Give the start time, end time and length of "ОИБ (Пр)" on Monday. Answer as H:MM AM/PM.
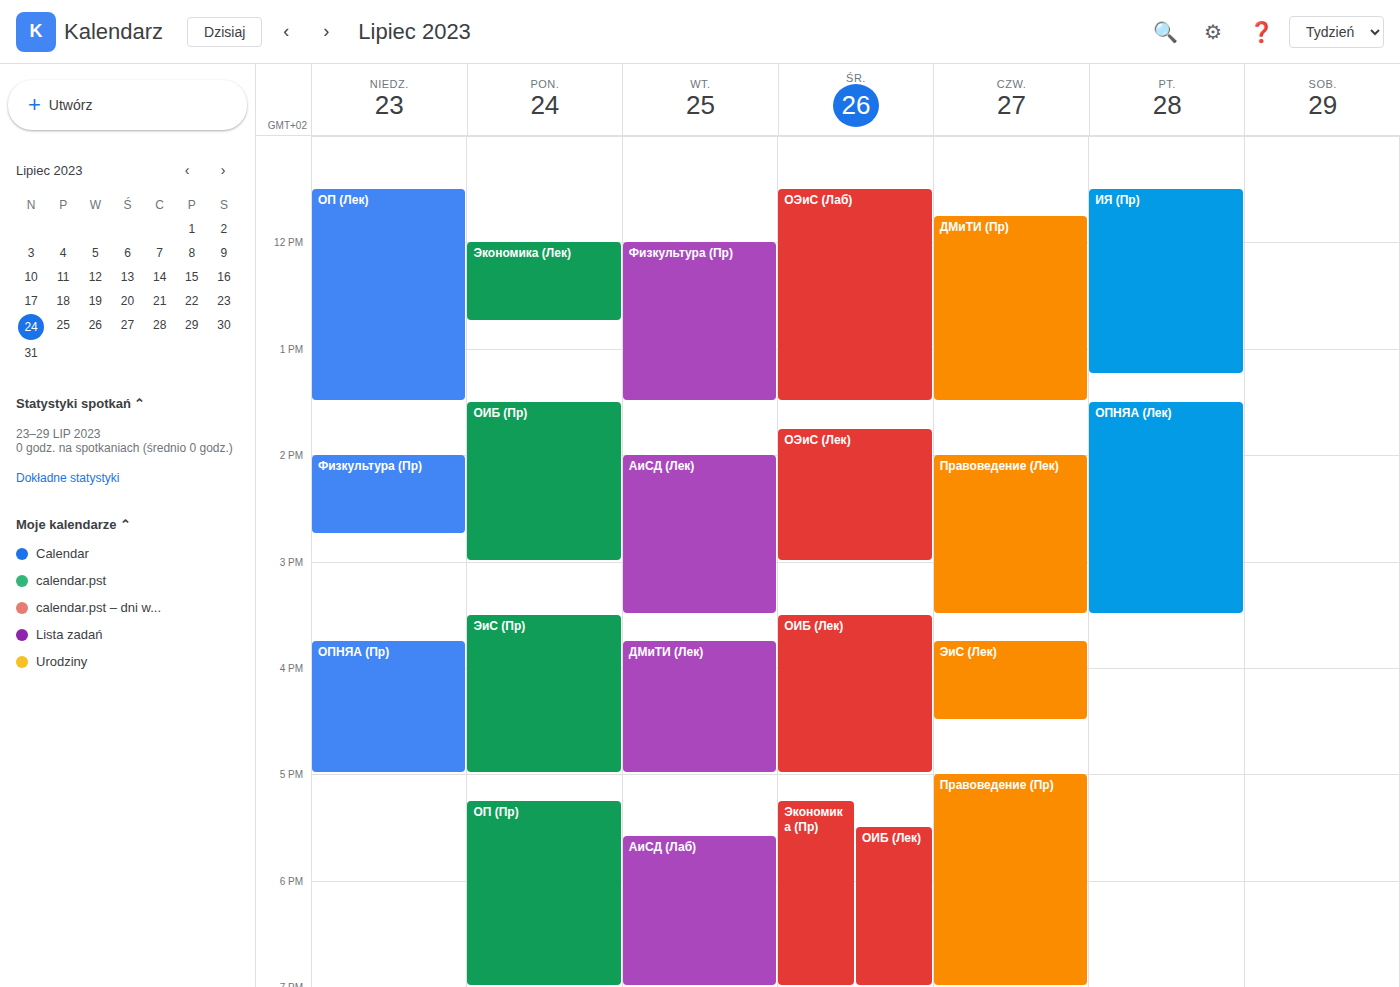
1:30 PM to 3:00 PM, 1 hour 30 minutes